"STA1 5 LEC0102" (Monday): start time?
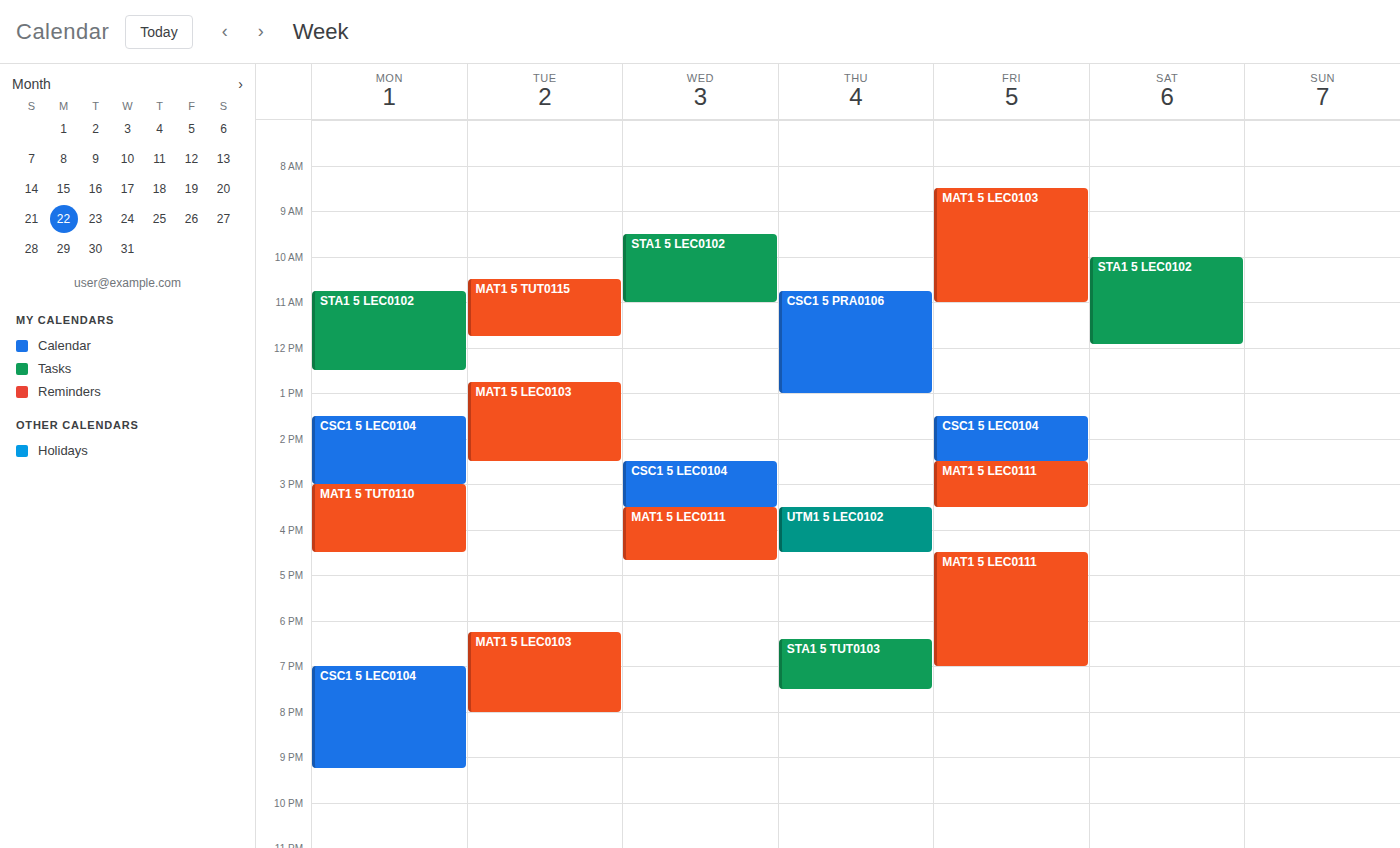
10:45 AM